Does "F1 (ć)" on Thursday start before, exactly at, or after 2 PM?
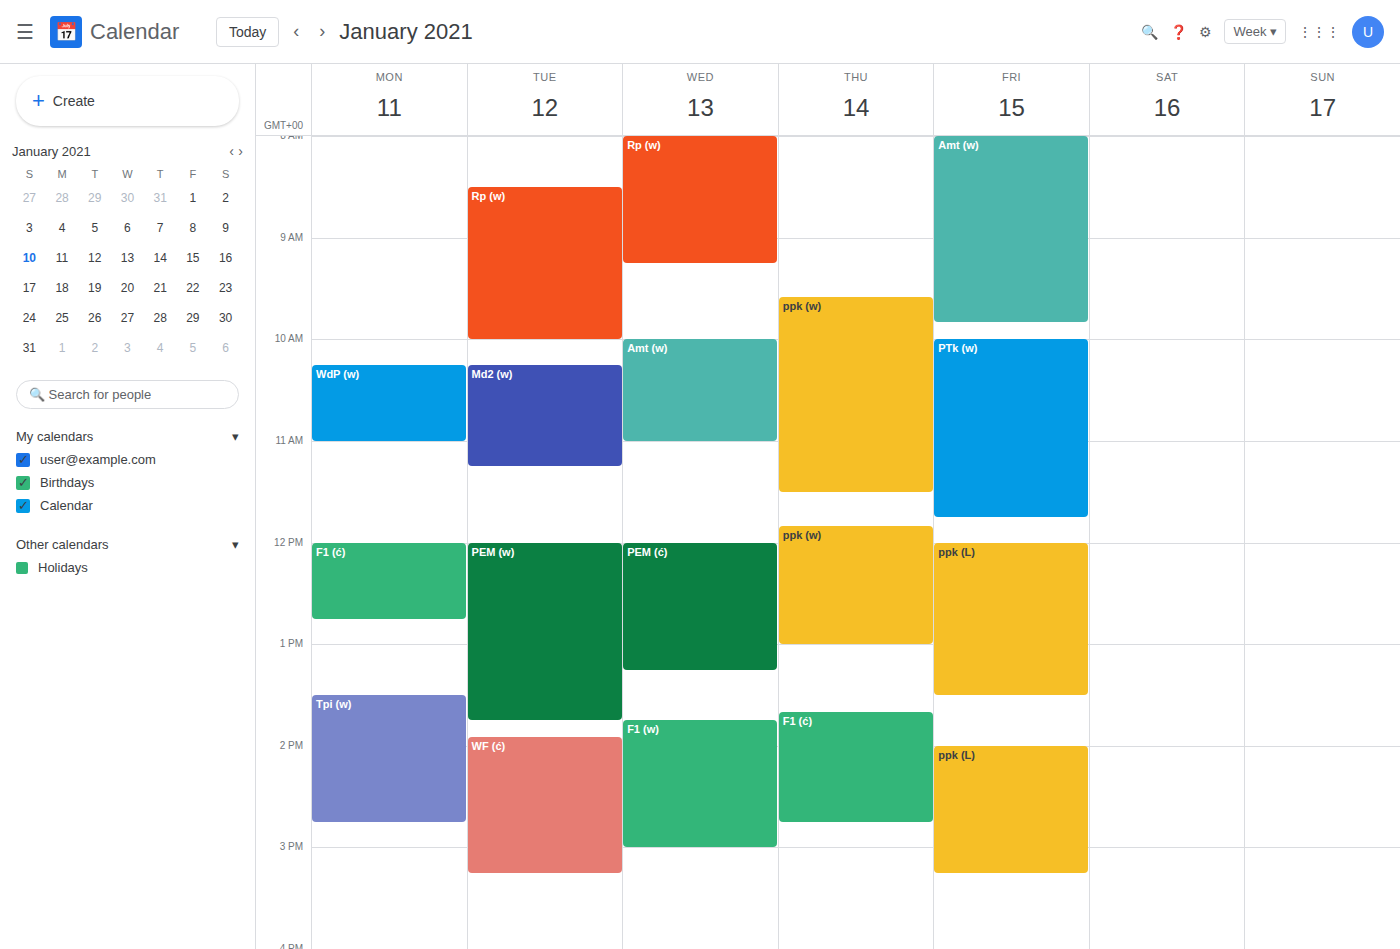
1:40 PM -- before 2 PM, 20 minutes above the 2 PM line.